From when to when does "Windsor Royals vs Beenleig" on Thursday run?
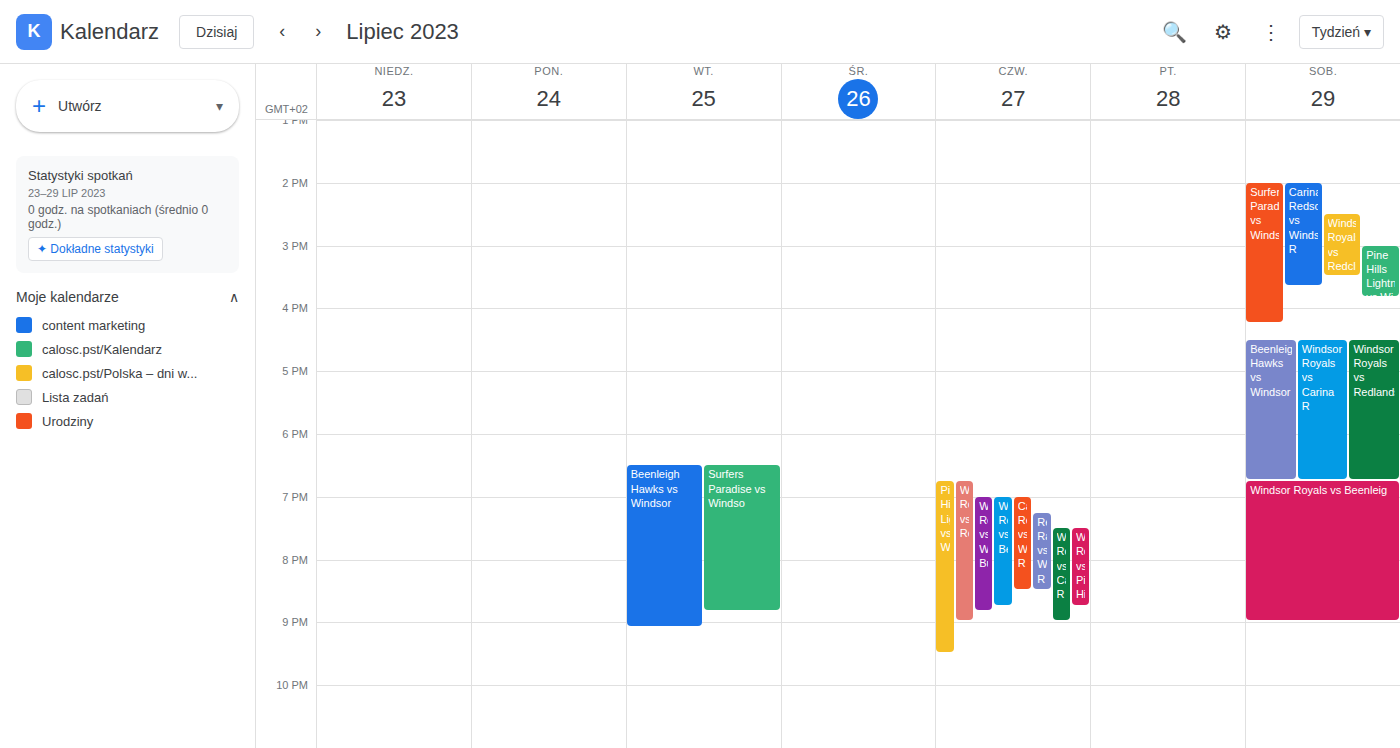
19:00 to 20:45